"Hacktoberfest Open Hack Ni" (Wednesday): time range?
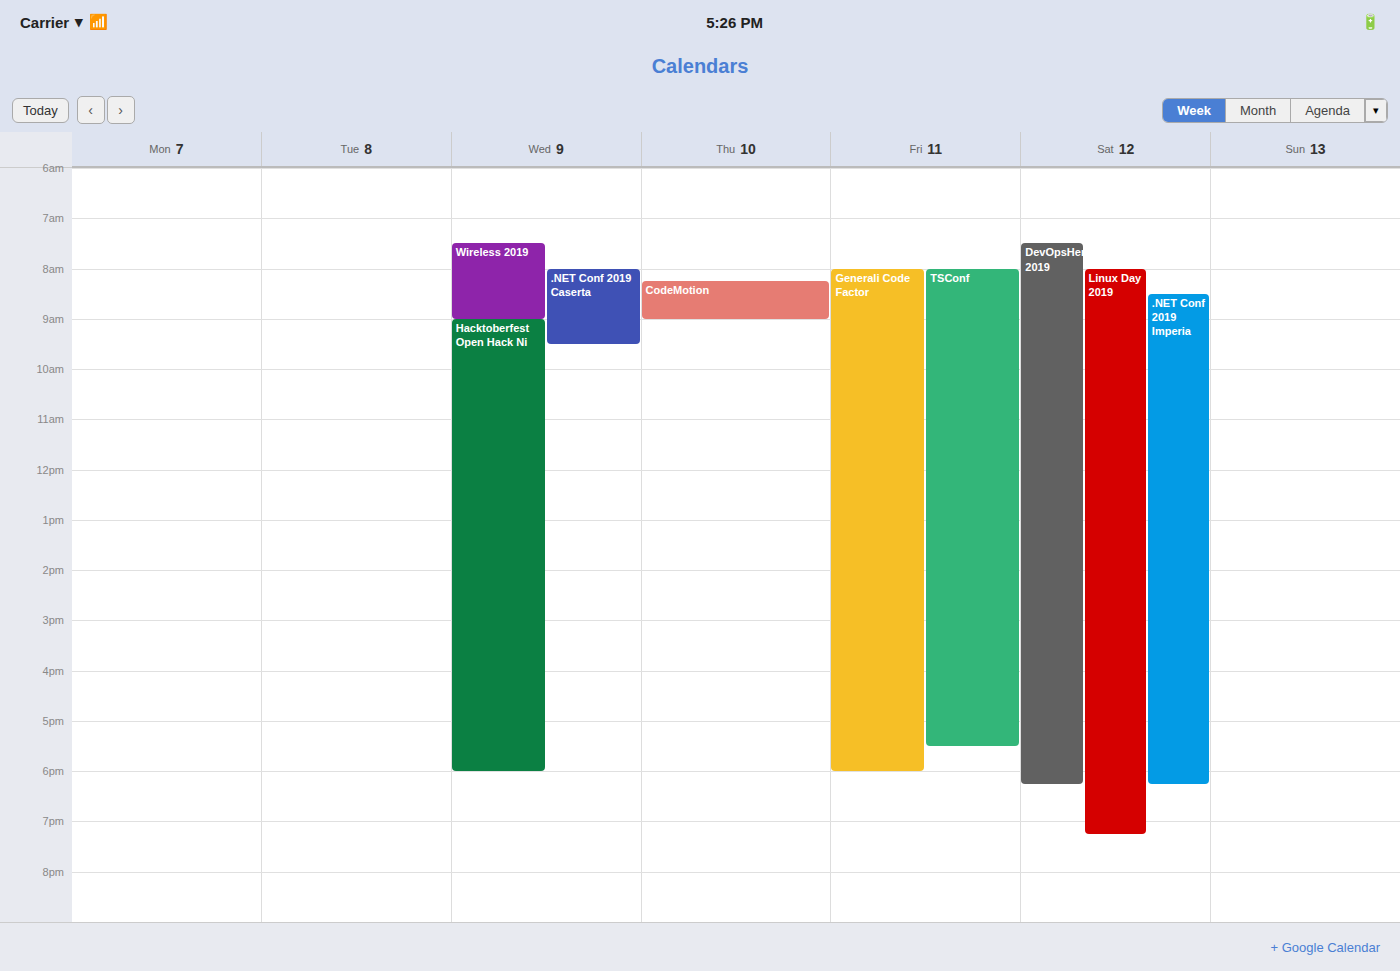
09:00 to 18:00